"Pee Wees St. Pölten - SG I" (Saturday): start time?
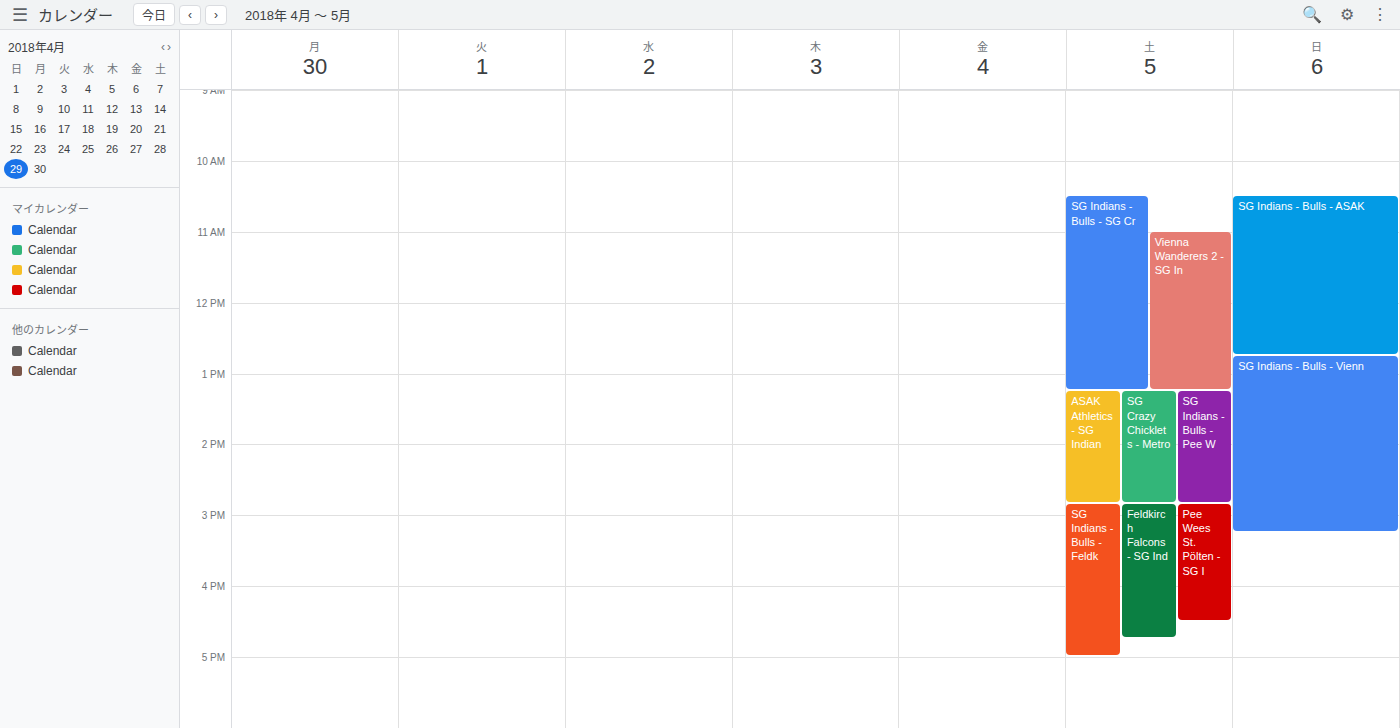
2:50 PM